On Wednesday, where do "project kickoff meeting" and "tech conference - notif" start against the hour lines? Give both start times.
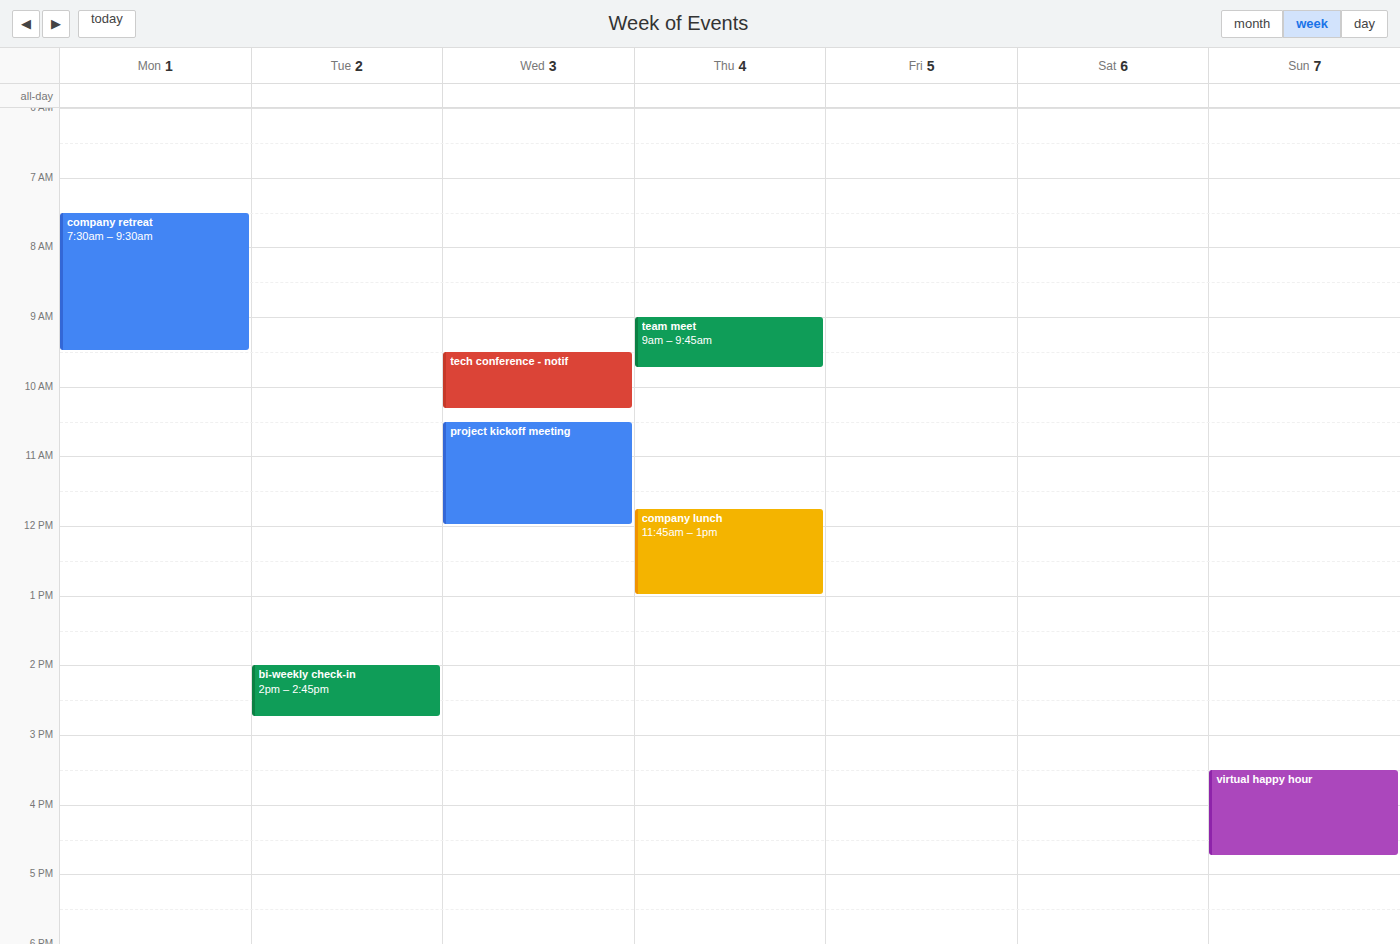
"project kickoff meeting": 10:30 AM, halfway between the 10 AM and 11 AM lines. "tech conference - notif": 9:30 AM, halfway between the 9 AM and 10 AM lines.